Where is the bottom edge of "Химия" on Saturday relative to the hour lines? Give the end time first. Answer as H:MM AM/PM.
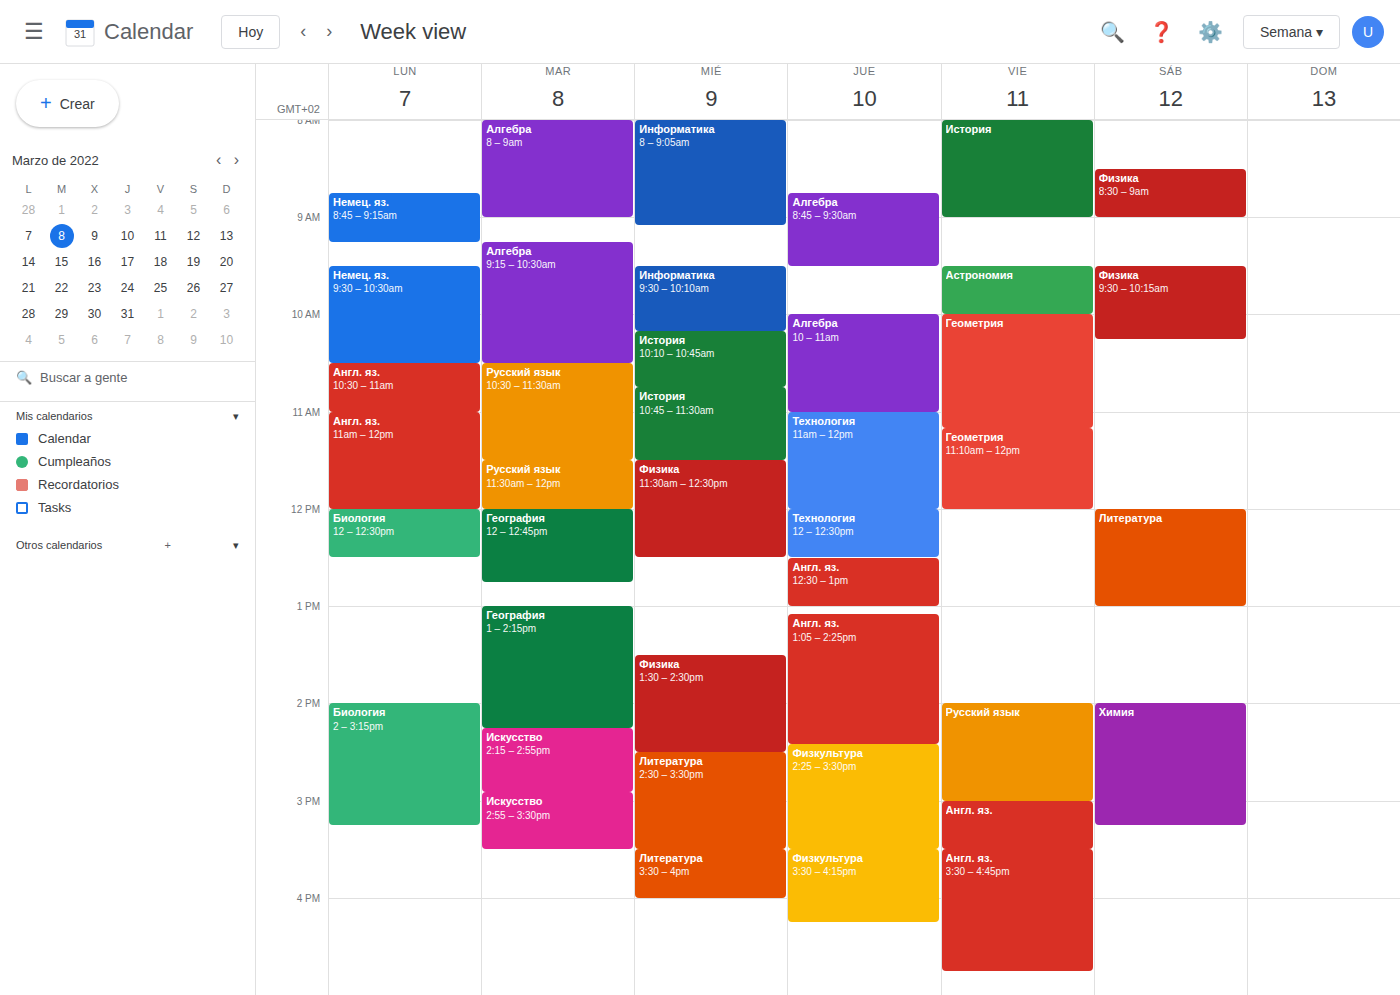
3:15 PM -- neither: a quarter of the way from the 3 PM line to the 4 PM line.